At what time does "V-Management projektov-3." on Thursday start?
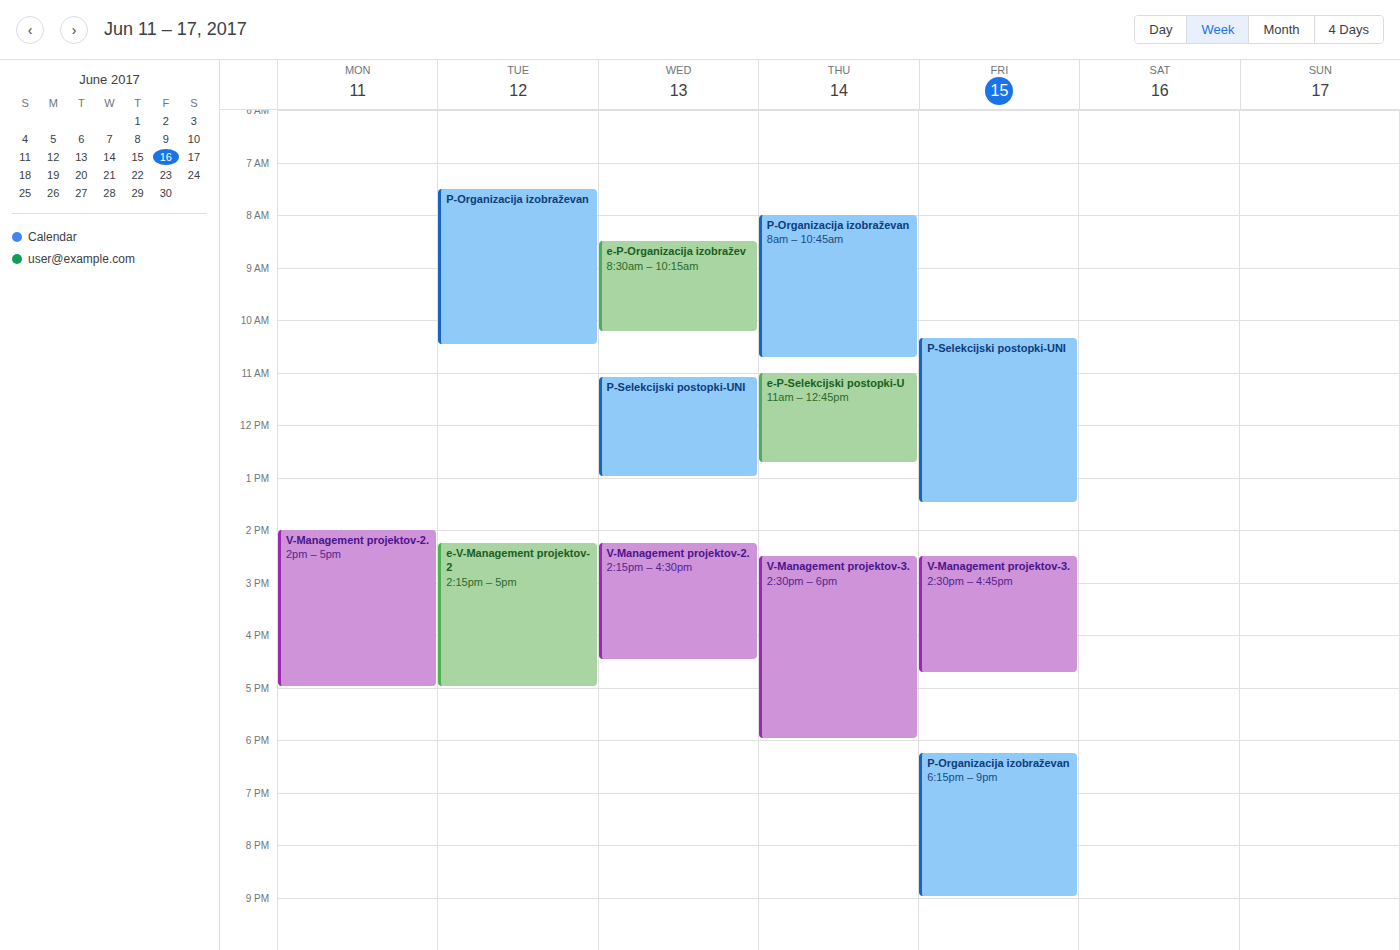
2:30 PM